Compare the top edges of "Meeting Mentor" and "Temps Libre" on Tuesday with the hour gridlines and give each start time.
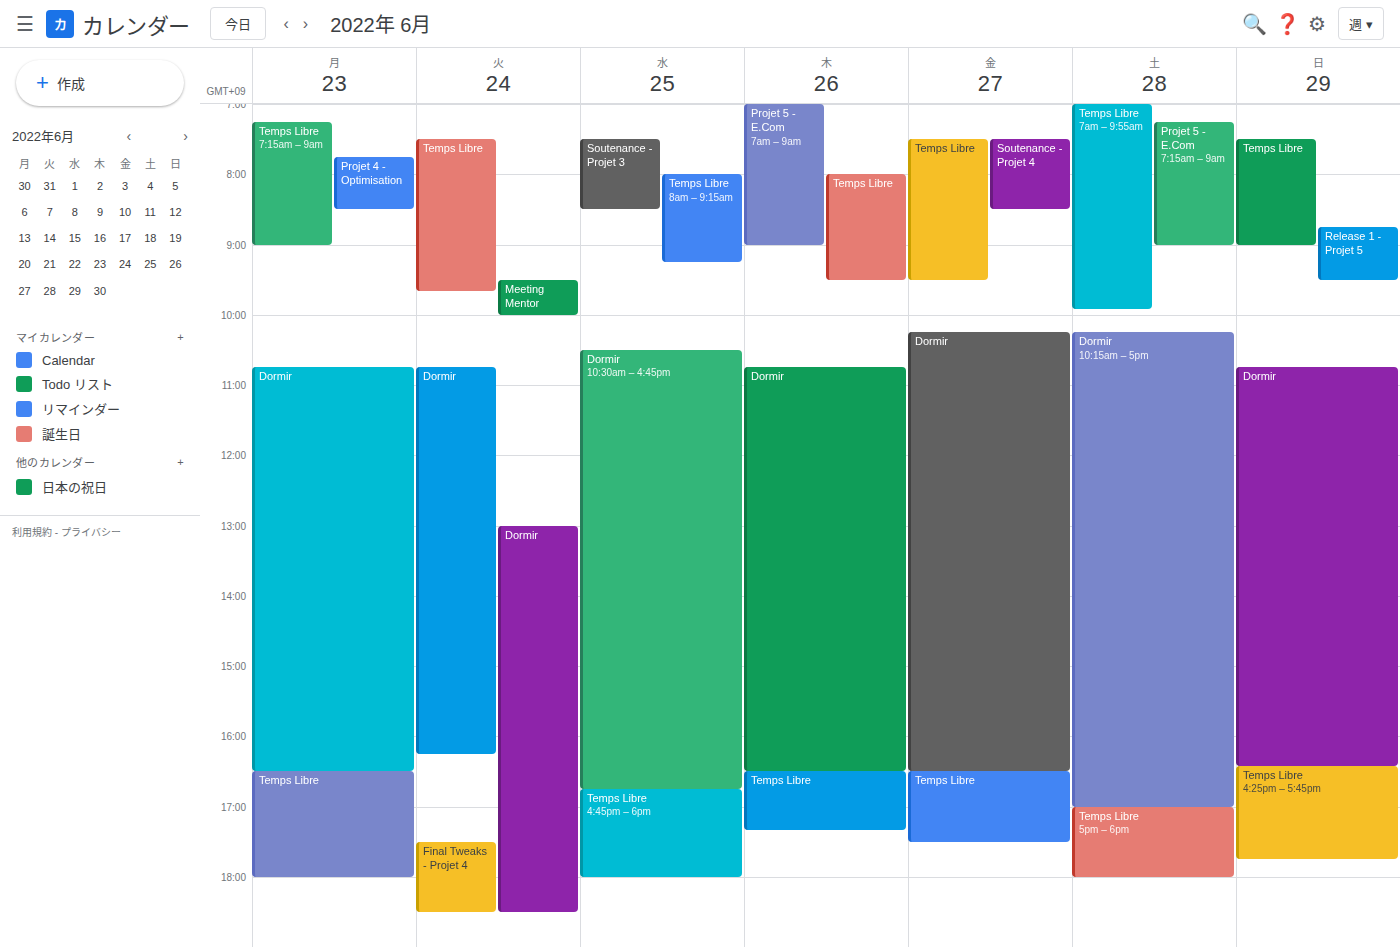
"Meeting Mentor": 09:30, halfway between the 09:00 and 10:00 lines. "Temps Libre": 07:30, halfway between the 07:00 and 08:00 lines.